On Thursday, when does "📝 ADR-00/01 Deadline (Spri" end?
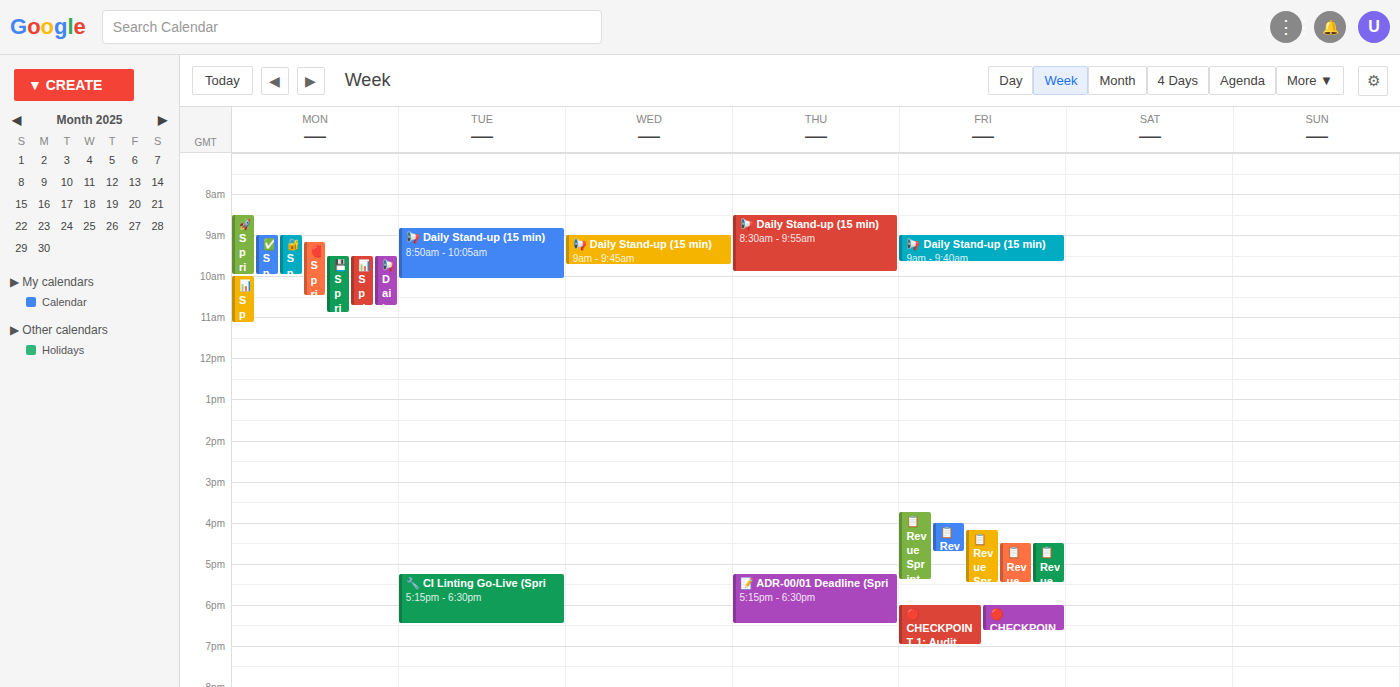
6:30 PM